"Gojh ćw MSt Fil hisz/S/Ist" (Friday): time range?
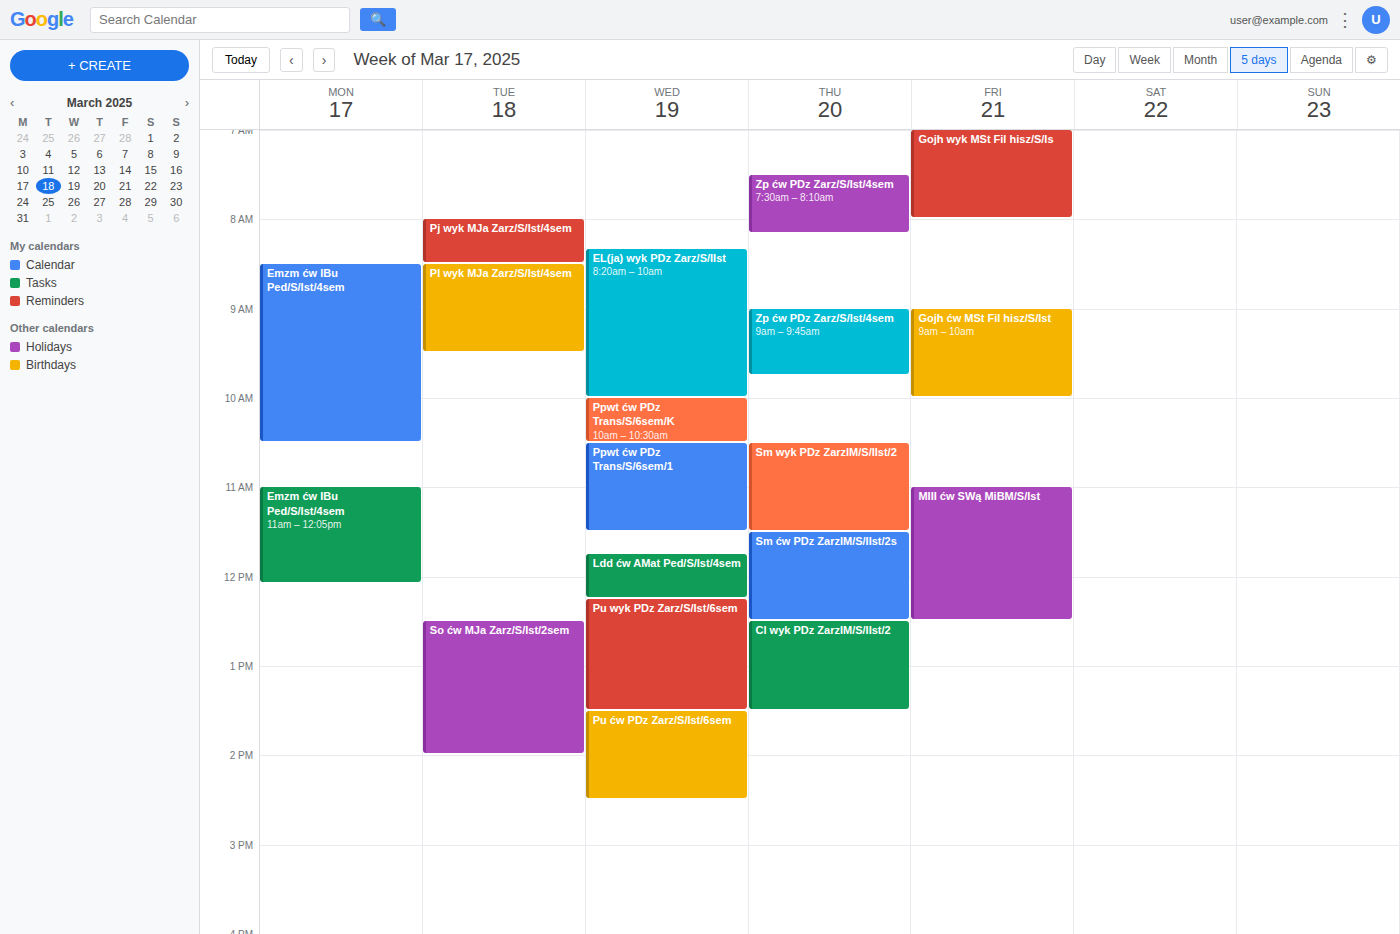
9:00 AM to 10:00 AM